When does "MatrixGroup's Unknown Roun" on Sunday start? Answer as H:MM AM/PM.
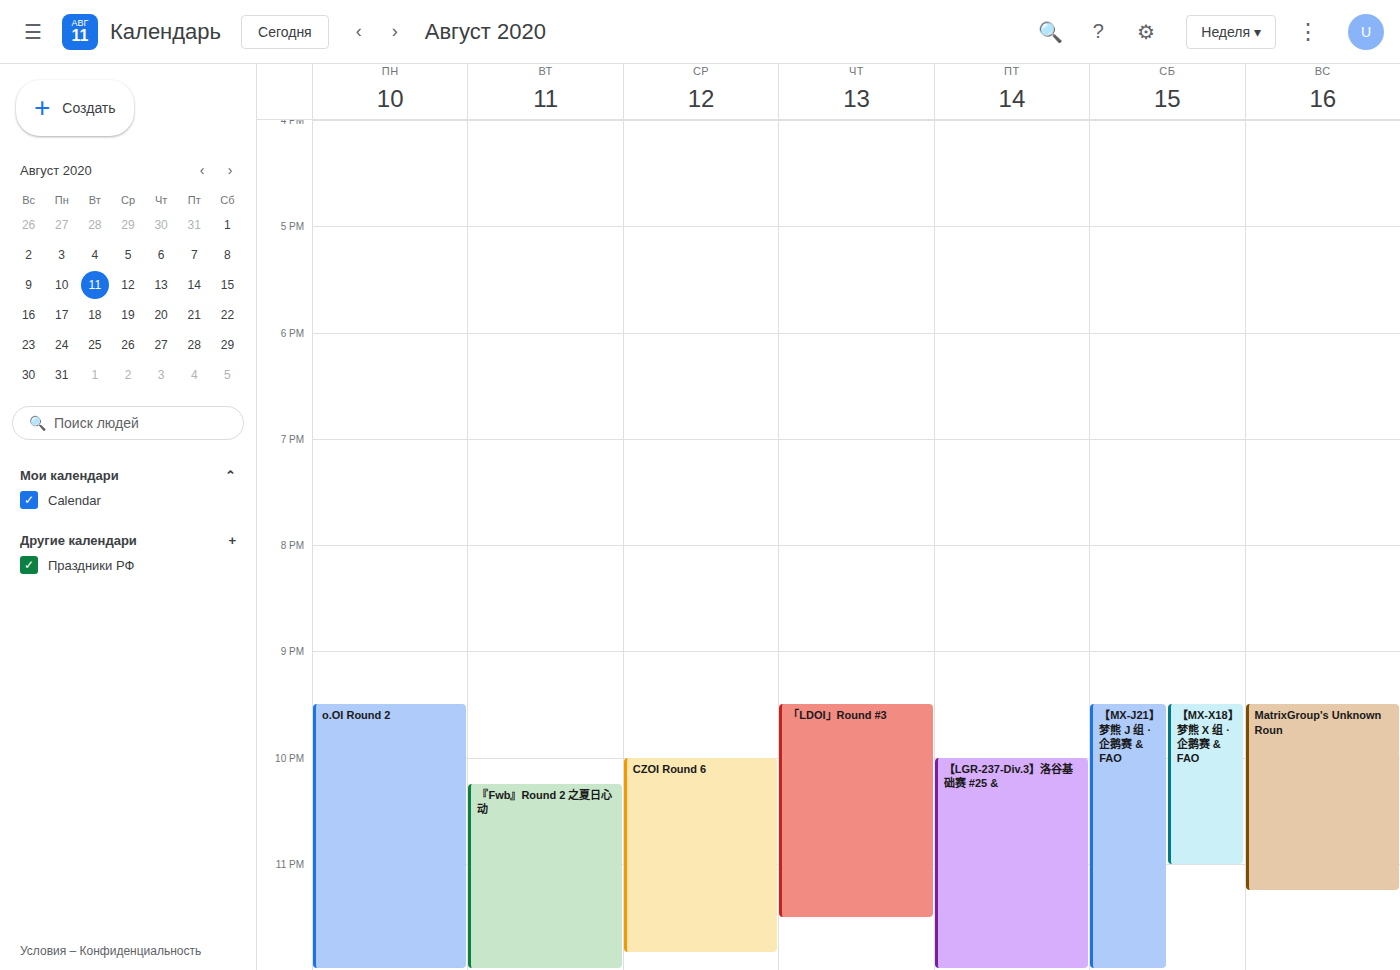
9:30 PM